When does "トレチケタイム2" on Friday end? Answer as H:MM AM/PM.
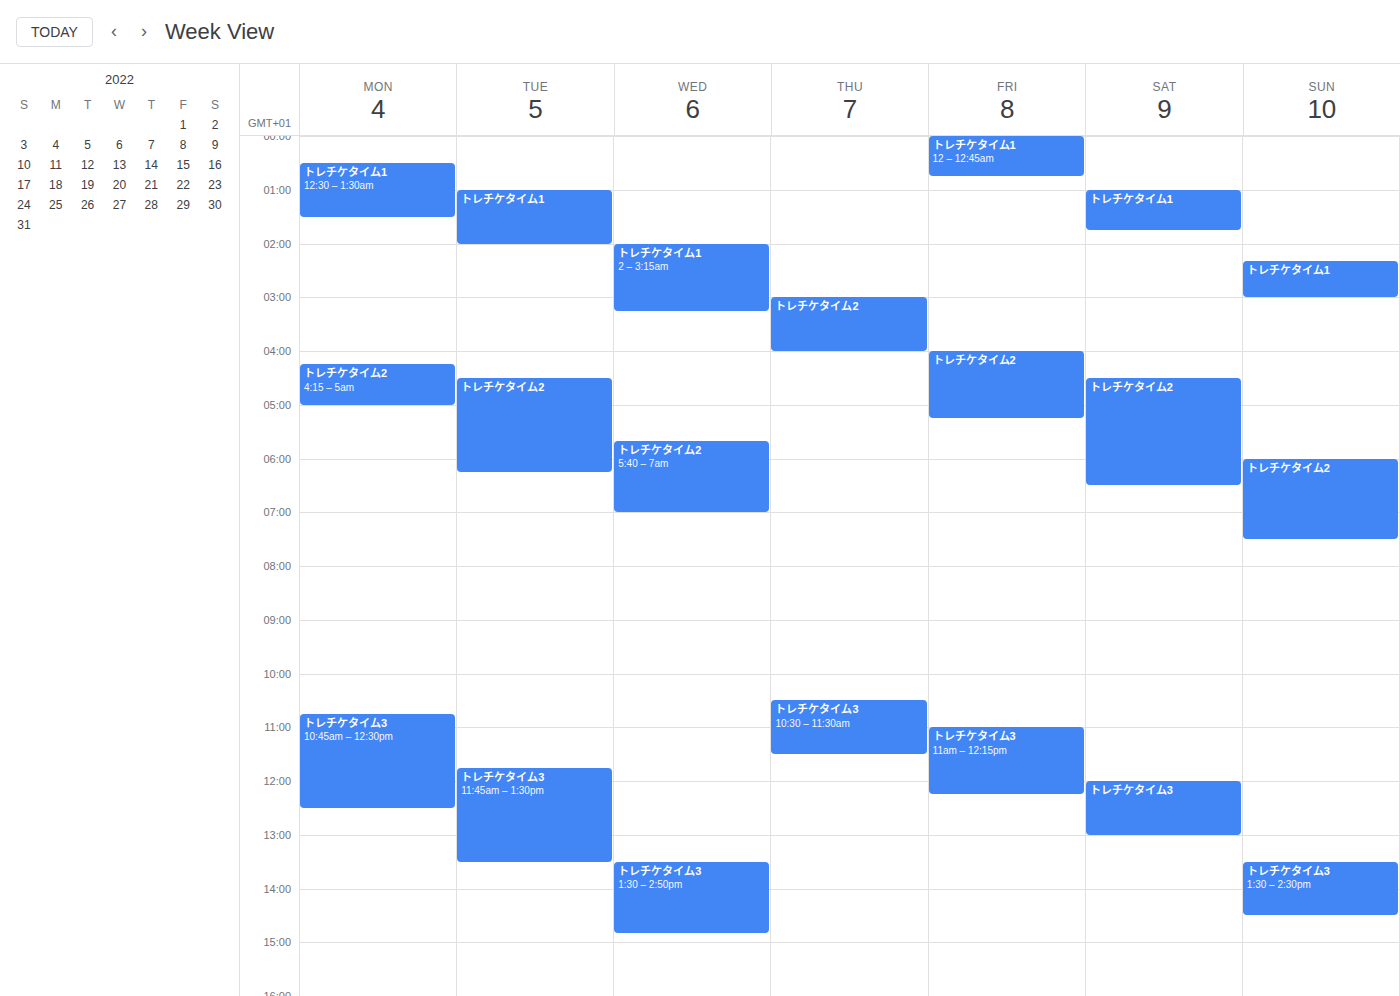
5:15 AM